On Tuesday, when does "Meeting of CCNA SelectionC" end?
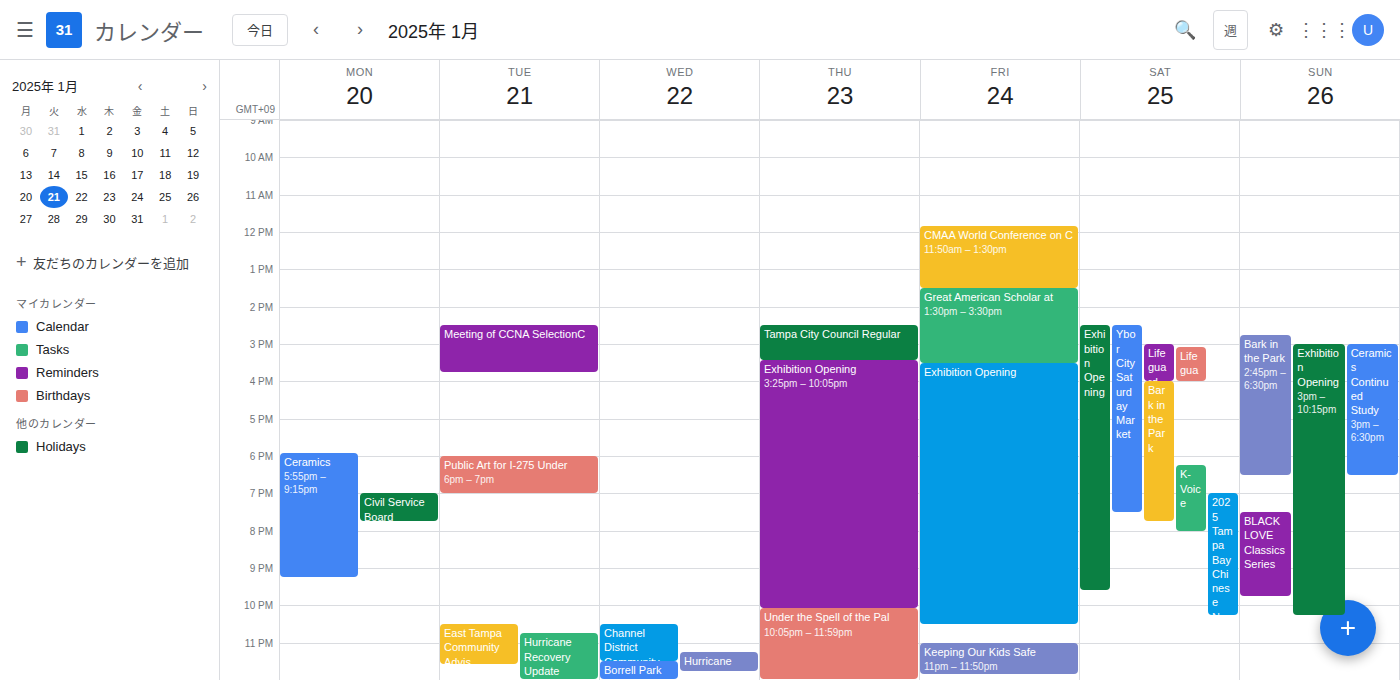
3:45 PM